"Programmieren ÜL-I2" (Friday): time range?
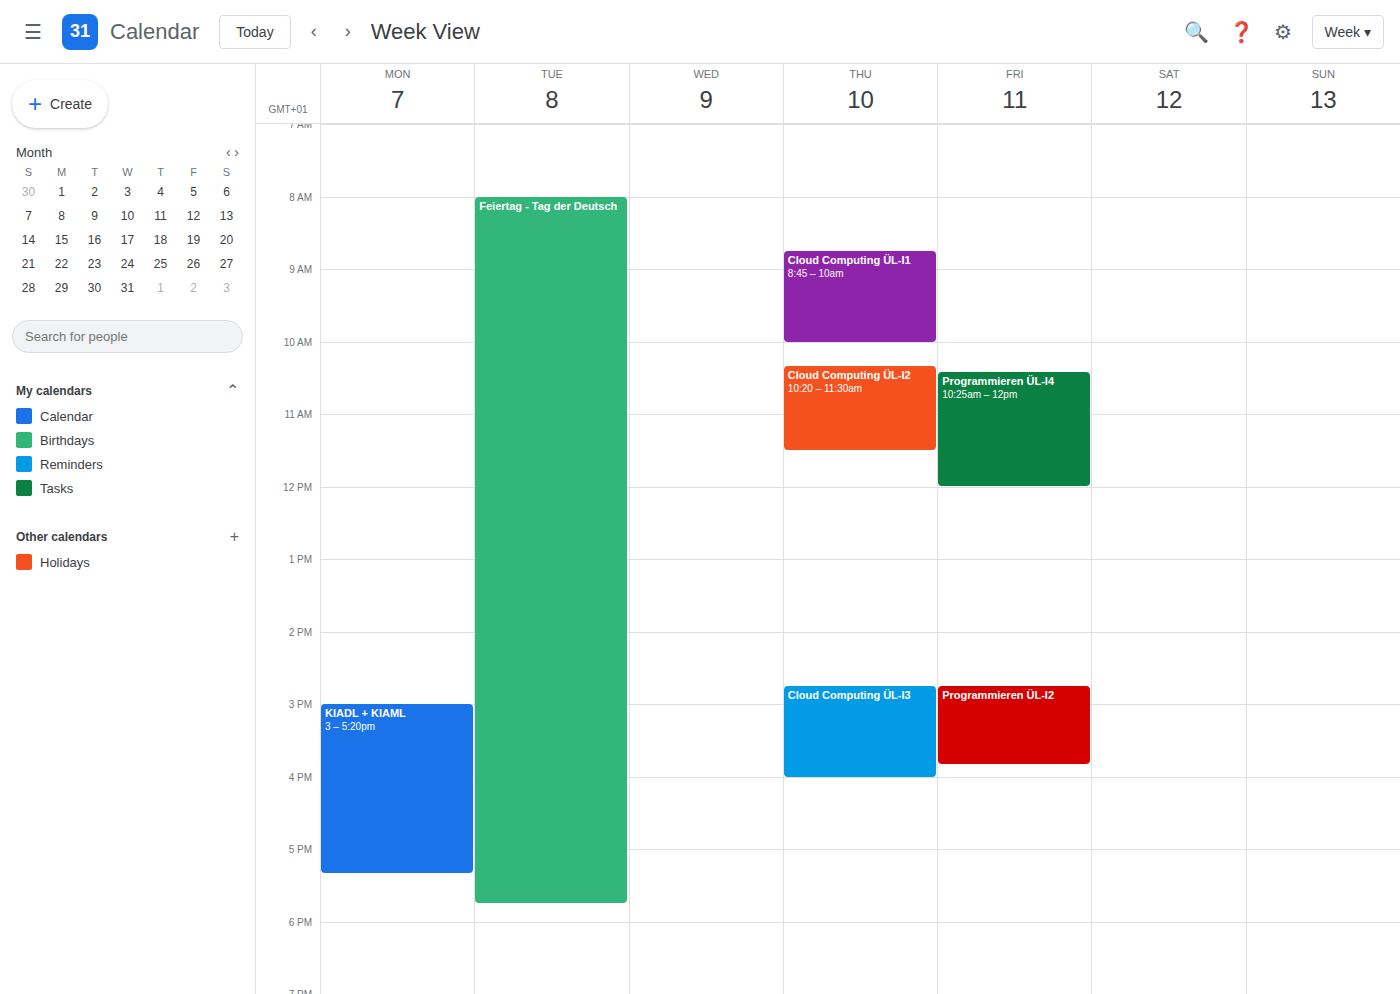
2:45 PM to 3:50 PM